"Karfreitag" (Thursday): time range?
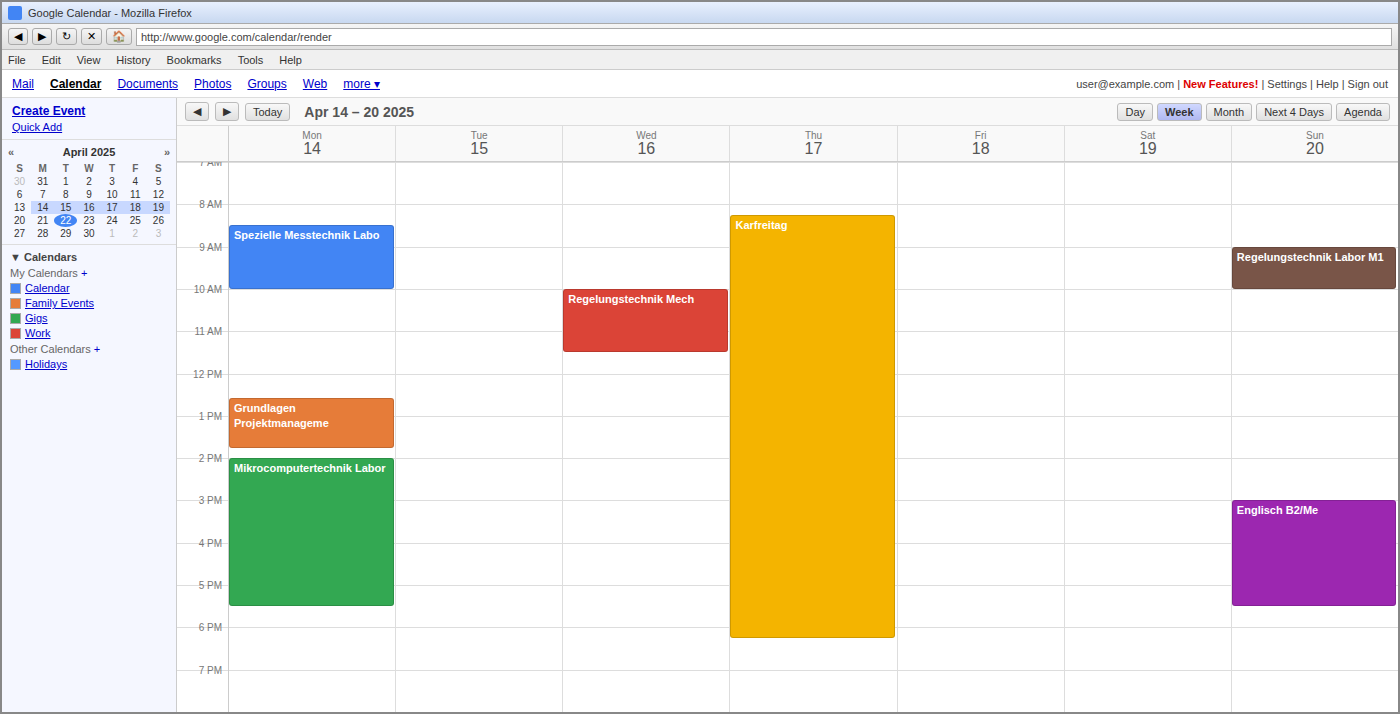
8:15 AM to 6:15 PM